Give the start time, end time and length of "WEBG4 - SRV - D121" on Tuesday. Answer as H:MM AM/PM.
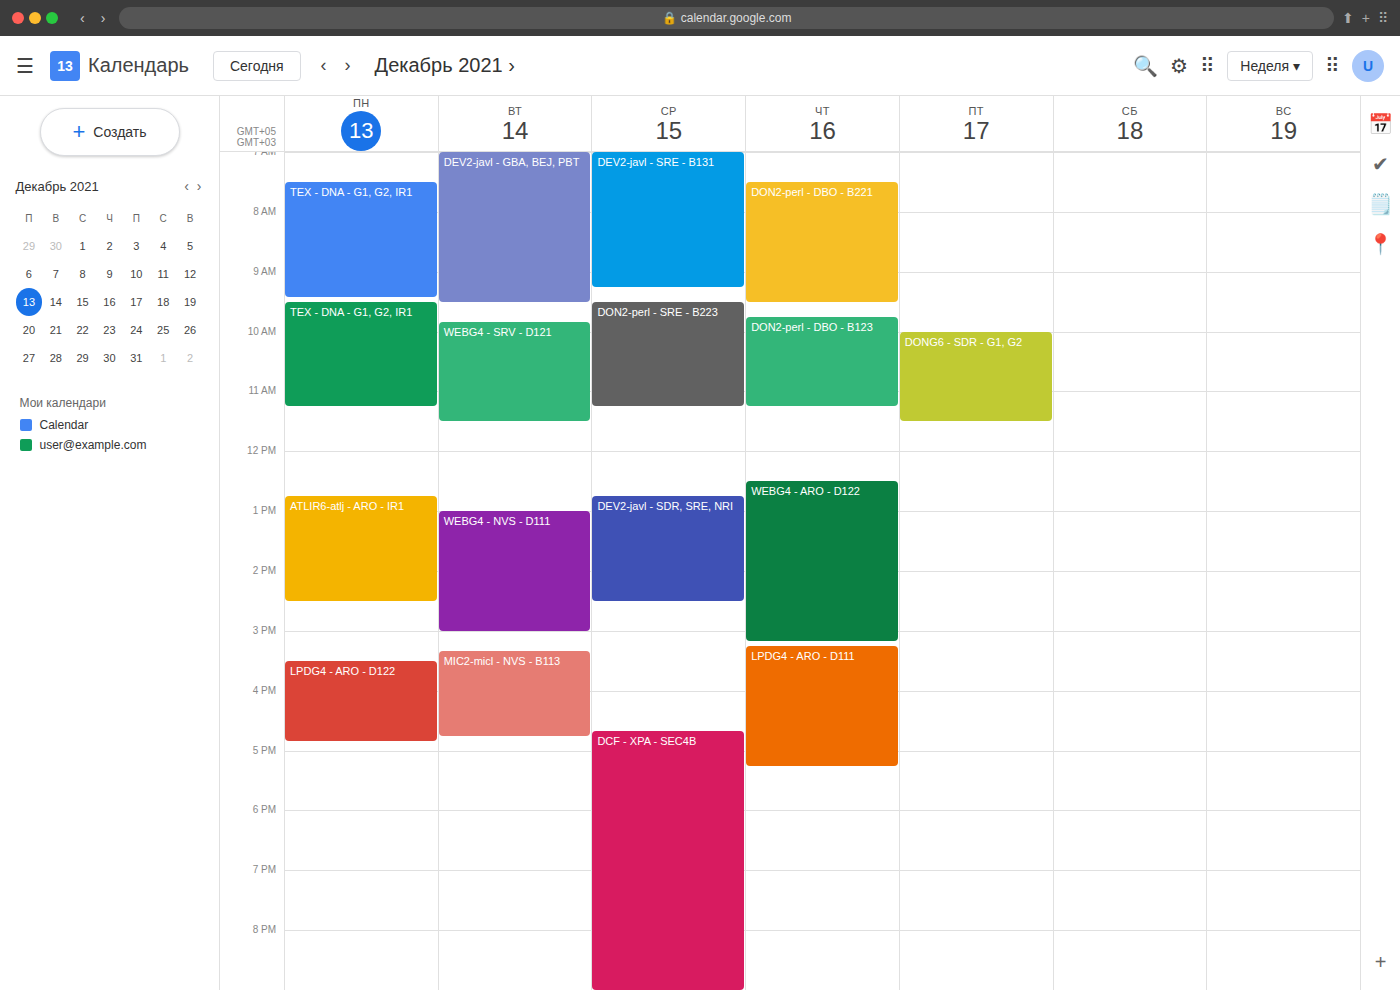
9:50 AM to 11:30 AM, 1 hour 40 minutes